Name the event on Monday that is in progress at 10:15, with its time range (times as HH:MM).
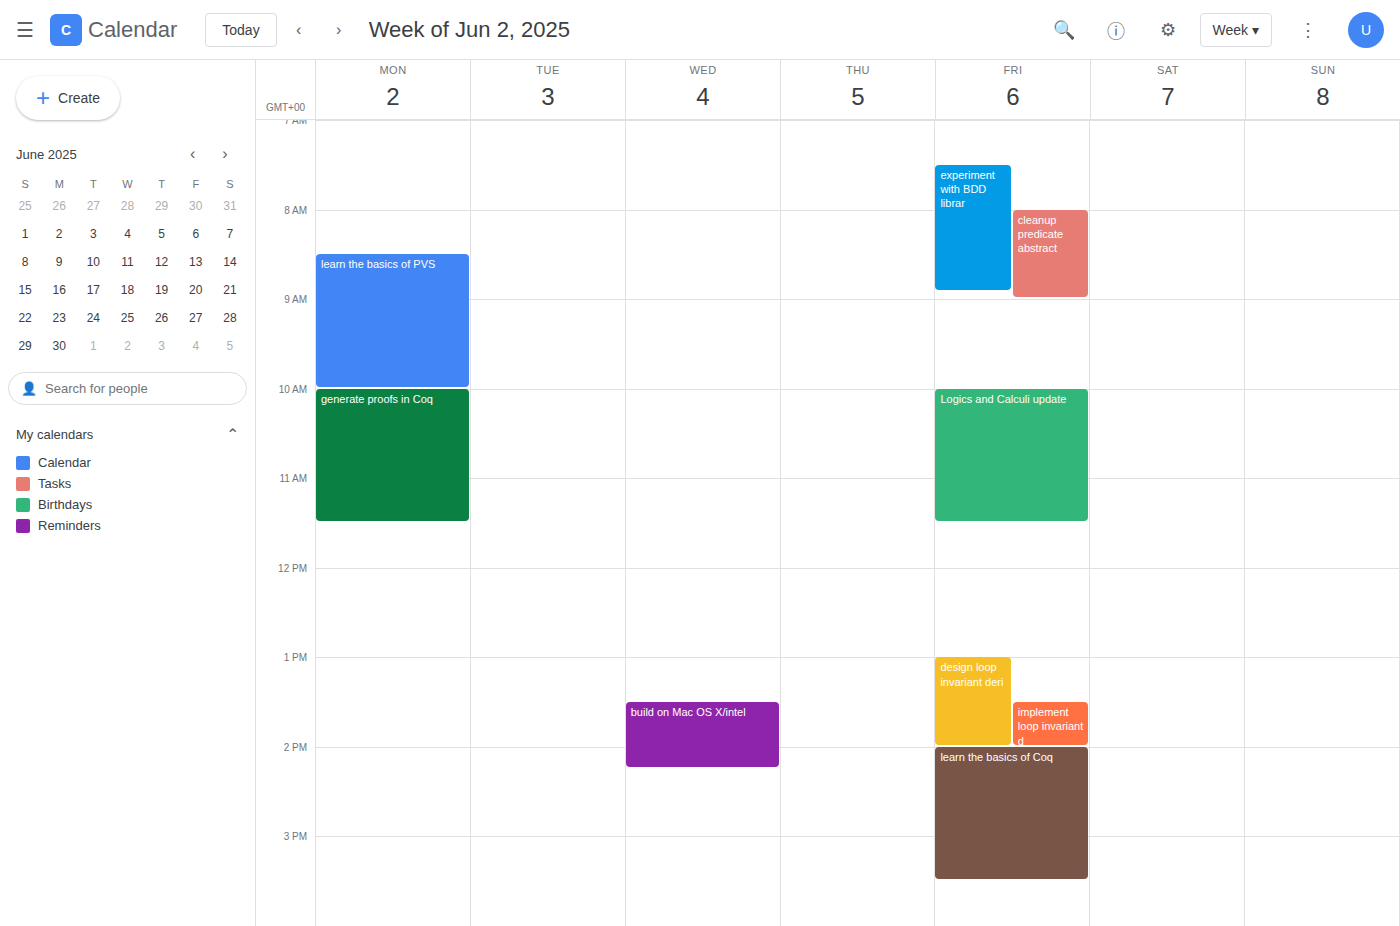
"generate proofs in Coq", 10:00 to 11:30